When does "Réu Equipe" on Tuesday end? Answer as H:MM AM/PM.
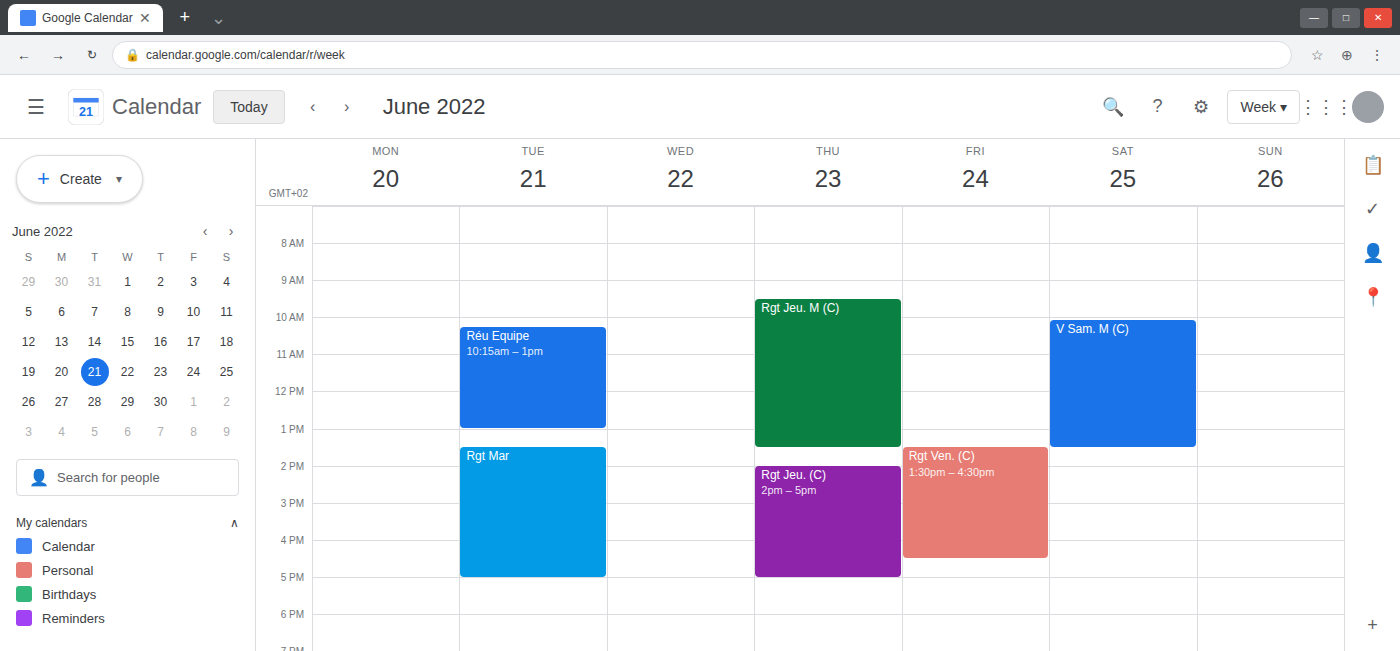
1:00 PM